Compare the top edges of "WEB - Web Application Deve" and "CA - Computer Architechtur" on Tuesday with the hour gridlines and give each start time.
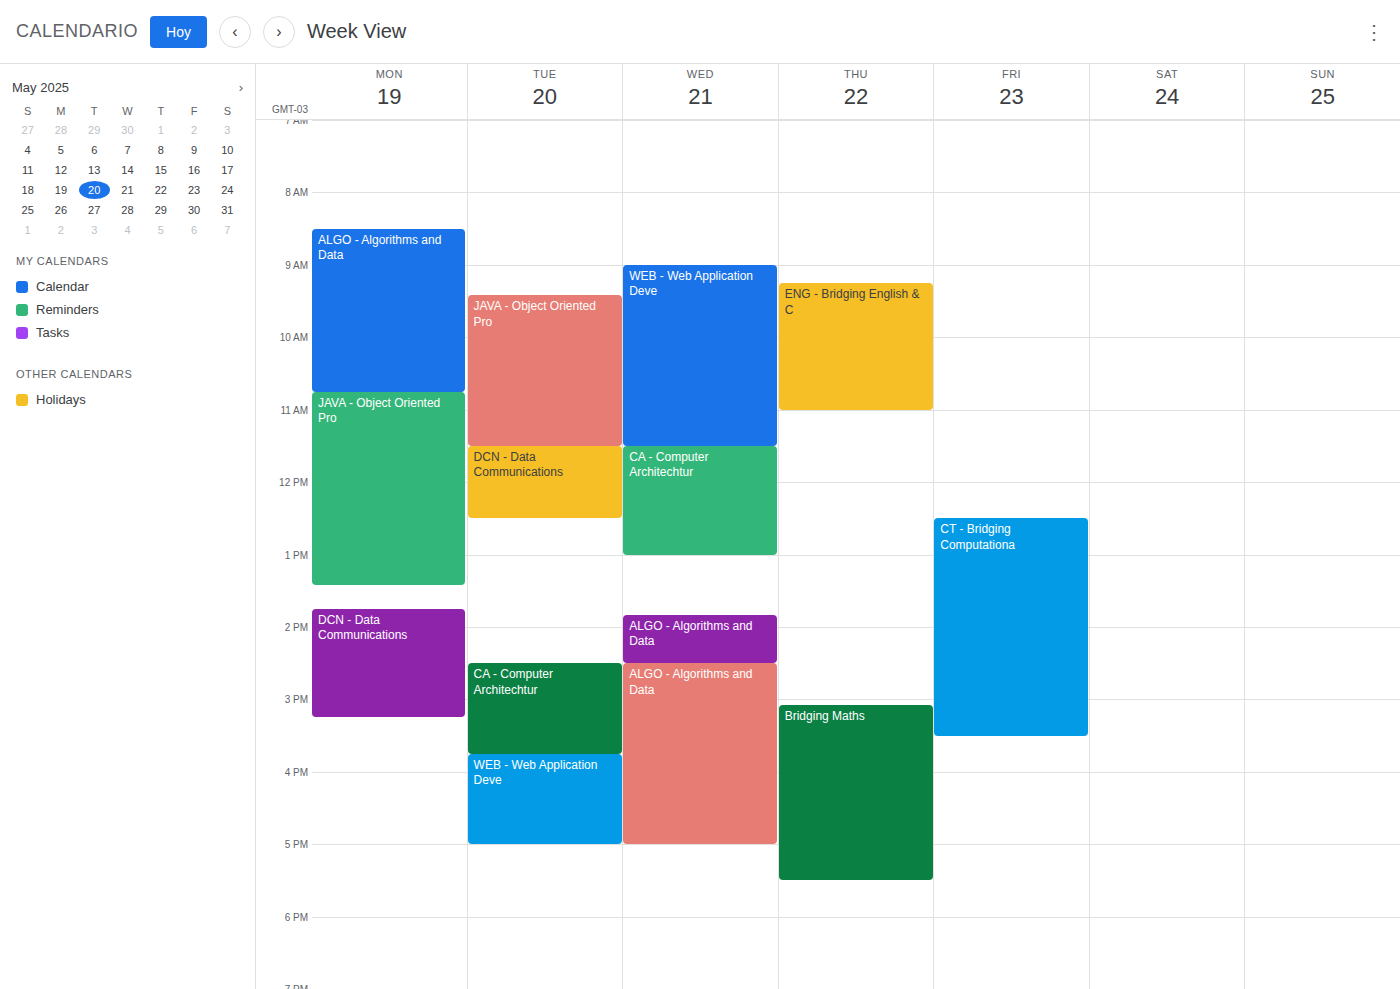
"WEB - Web Application Deve": 3:45 PM, neither: three quarters of the way from the 3 PM line to the 4 PM line. "CA - Computer Architechtur": 2:30 PM, halfway between the 2 PM and 3 PM lines.